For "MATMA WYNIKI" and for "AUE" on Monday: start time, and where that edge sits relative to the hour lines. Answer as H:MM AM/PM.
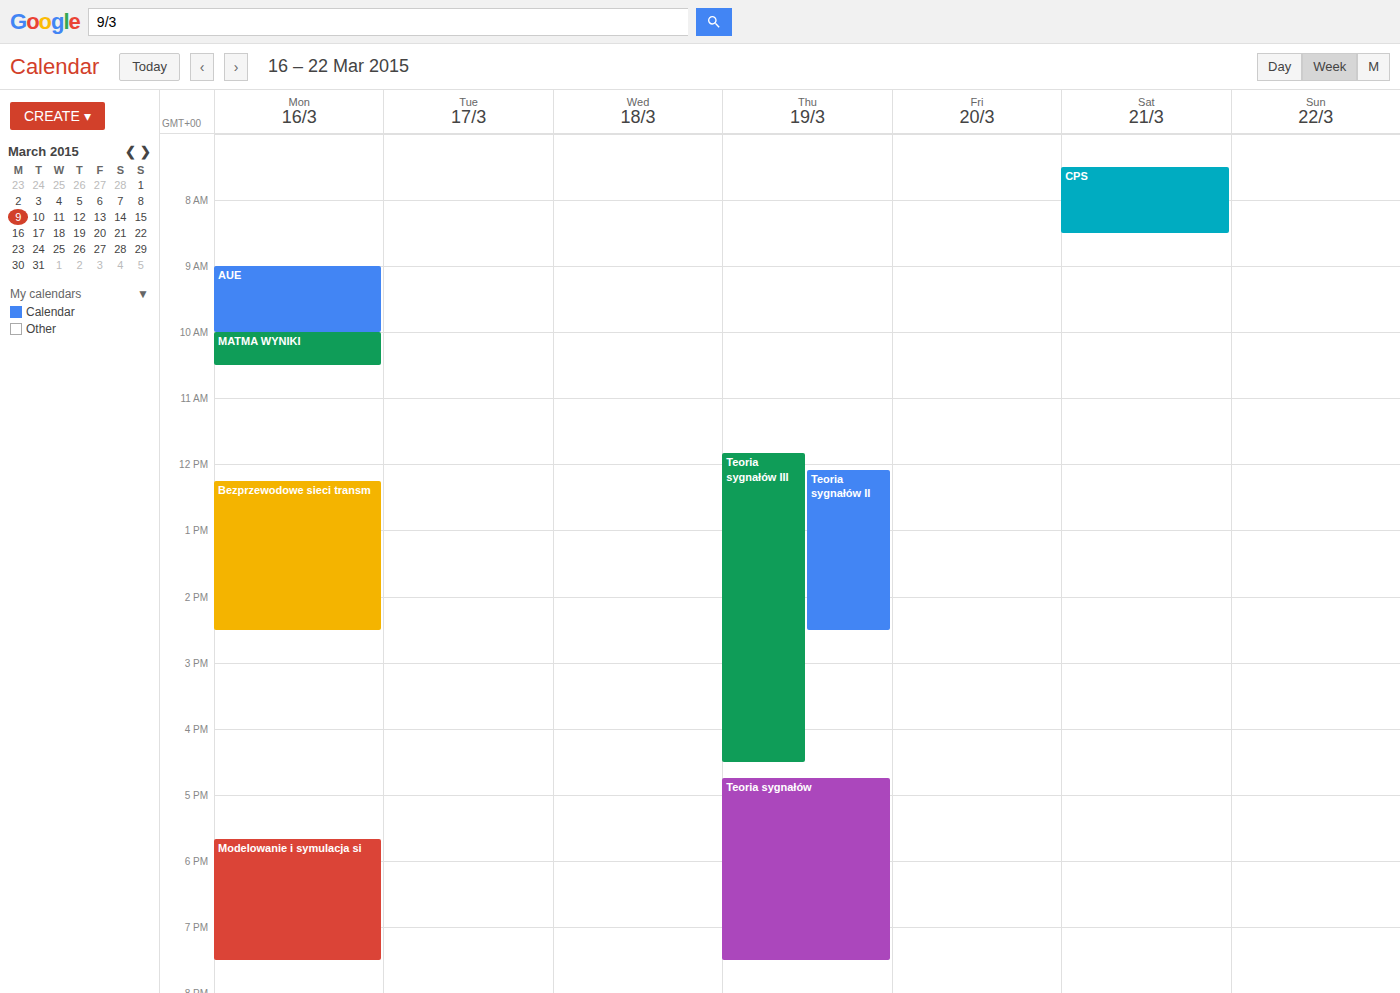
"MATMA WYNIKI": 10:00 AM, exactly on the 10 AM line. "AUE": 9:00 AM, exactly on the 9 AM line.